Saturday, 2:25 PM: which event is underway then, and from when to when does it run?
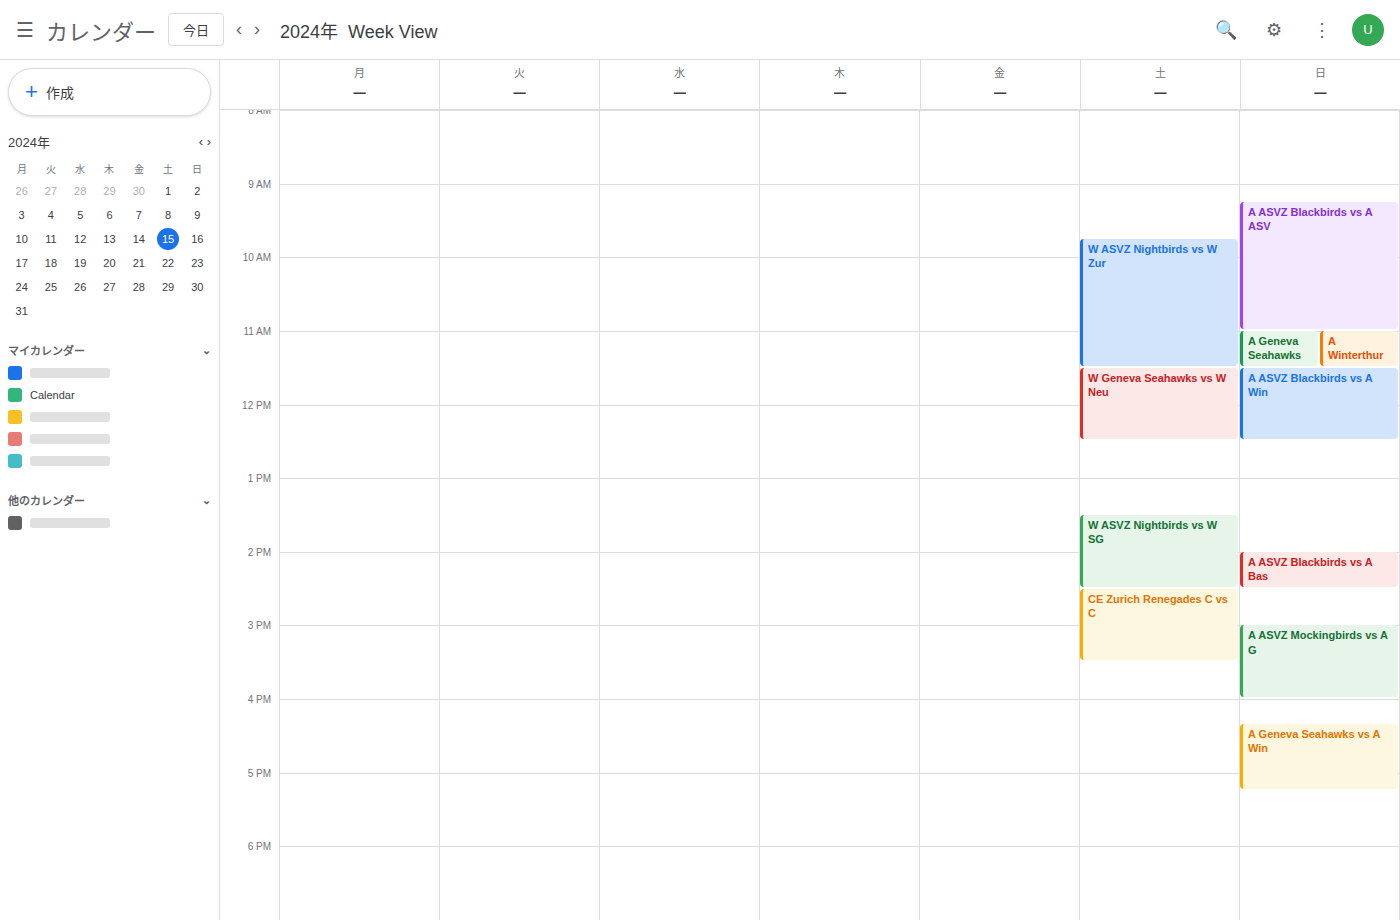
"W ASVZ Nightbirds vs W SG", 1:30 PM to 2:30 PM